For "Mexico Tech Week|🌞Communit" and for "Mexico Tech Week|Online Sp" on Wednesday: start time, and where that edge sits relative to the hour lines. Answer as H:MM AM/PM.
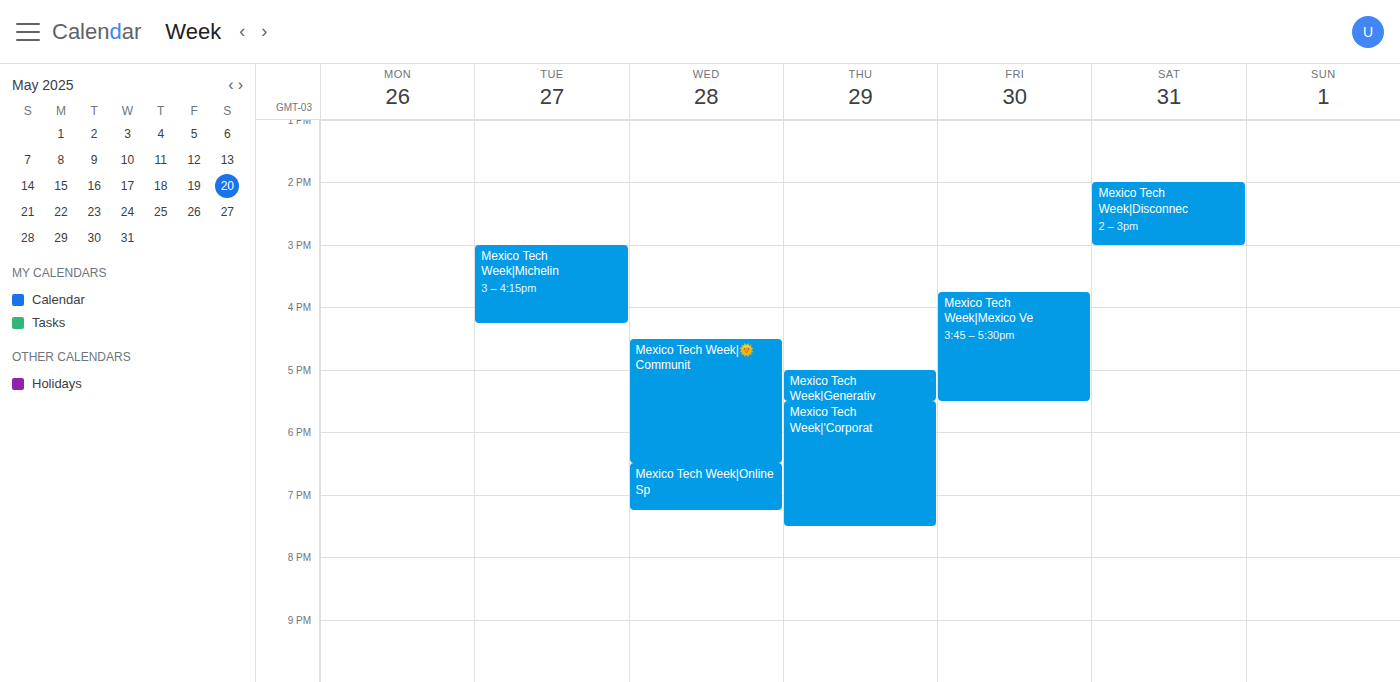
"Mexico Tech Week|🌞Communit": 4:30 PM, halfway between the 4 PM and 5 PM lines. "Mexico Tech Week|Online Sp": 6:30 PM, halfway between the 6 PM and 7 PM lines.